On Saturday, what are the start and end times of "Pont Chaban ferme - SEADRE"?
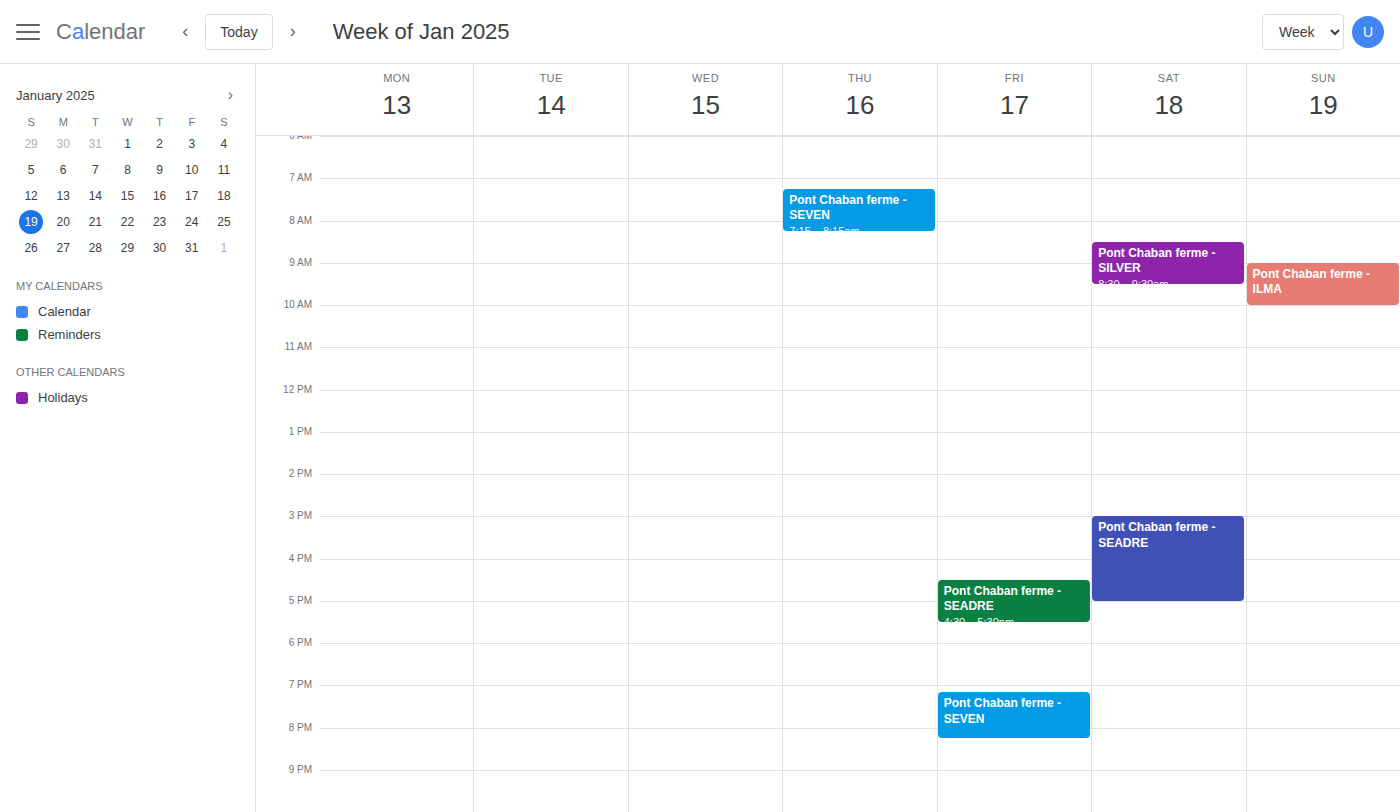
3:00 PM to 5:00 PM